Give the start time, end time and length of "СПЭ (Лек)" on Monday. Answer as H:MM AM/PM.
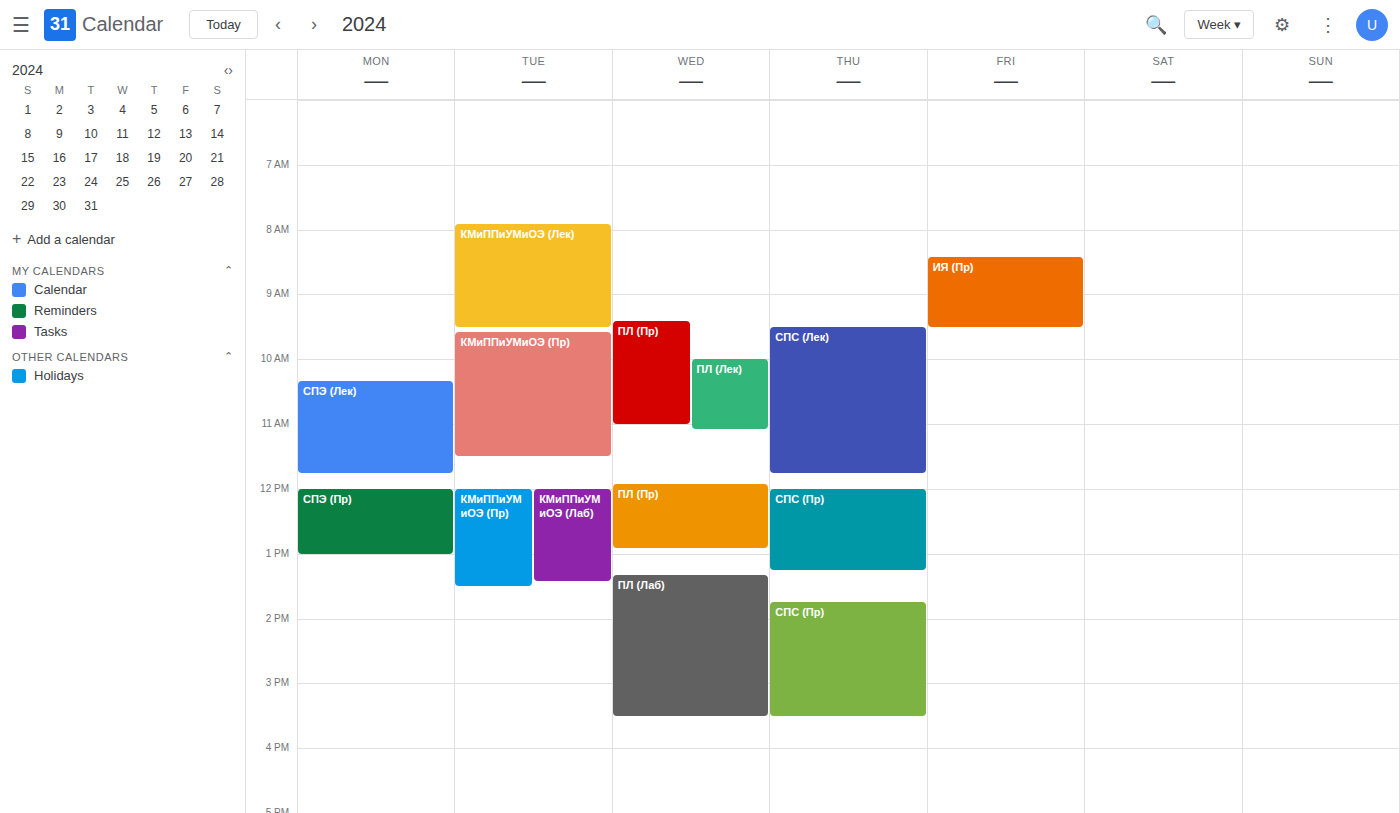
10:20 AM to 11:45 AM, 1 hour 25 minutes